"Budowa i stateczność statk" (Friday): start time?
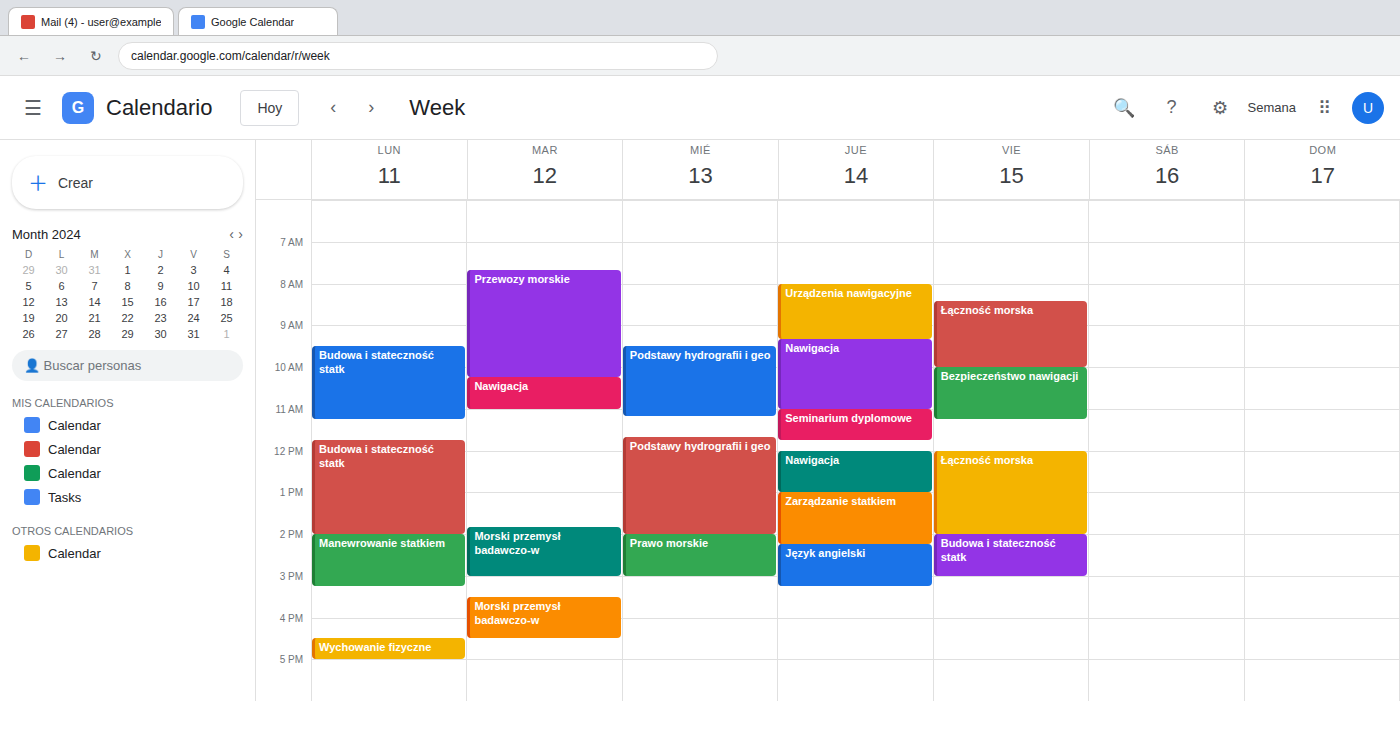
2:00 PM